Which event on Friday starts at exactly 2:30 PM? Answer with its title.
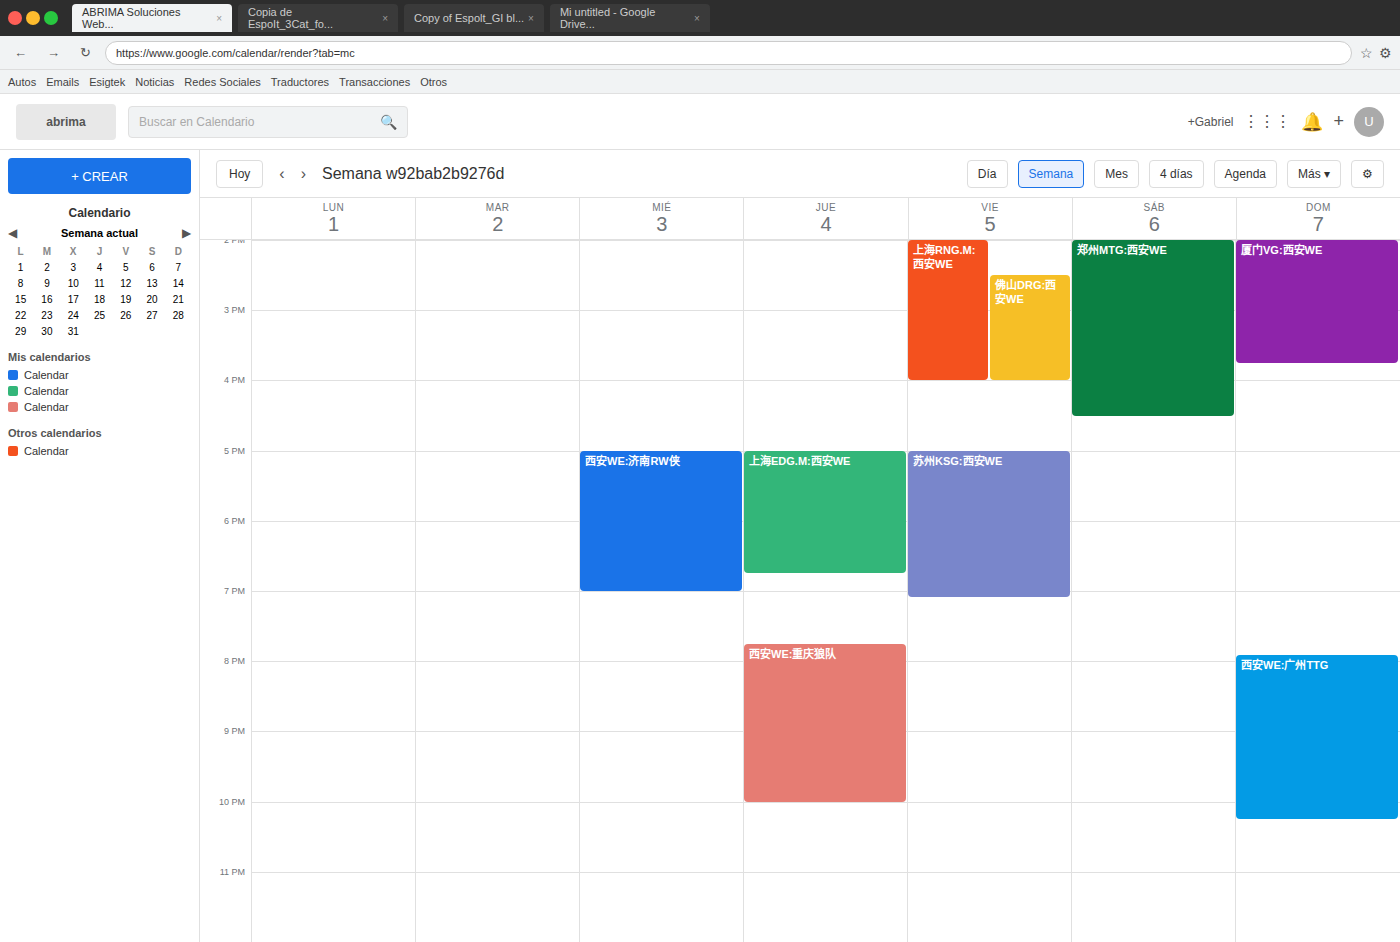
"佛山DRG:西安WE"